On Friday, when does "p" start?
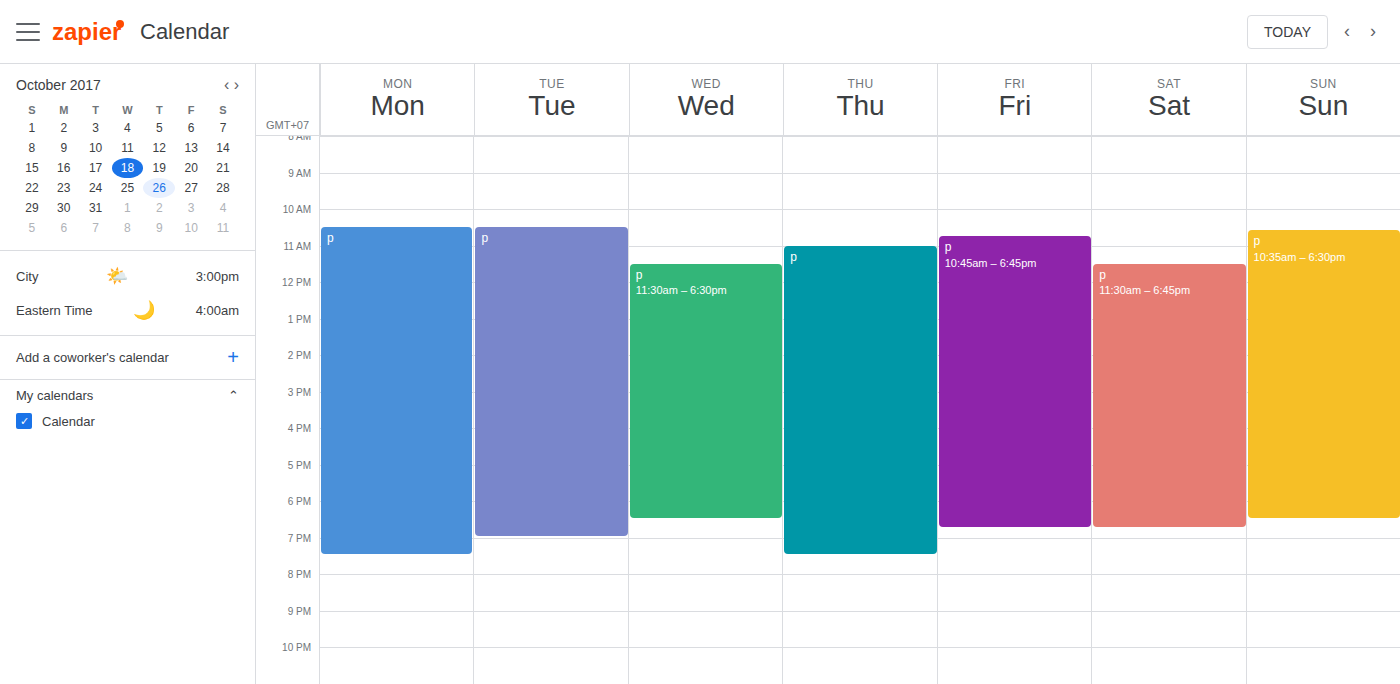
10:45 AM